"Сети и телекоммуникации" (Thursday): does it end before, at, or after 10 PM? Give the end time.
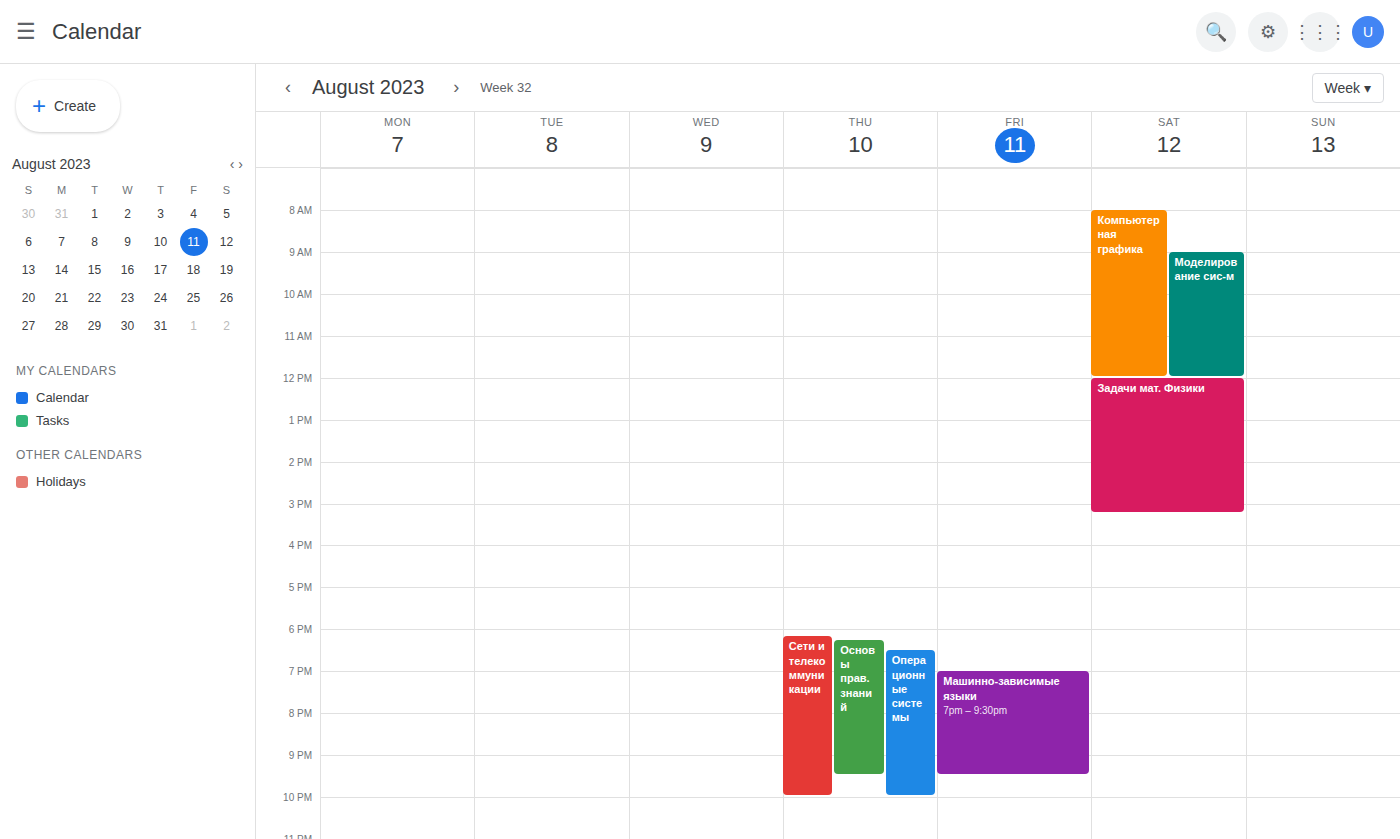
10:00 PM -- exactly at 10 PM, on the 10 PM line.